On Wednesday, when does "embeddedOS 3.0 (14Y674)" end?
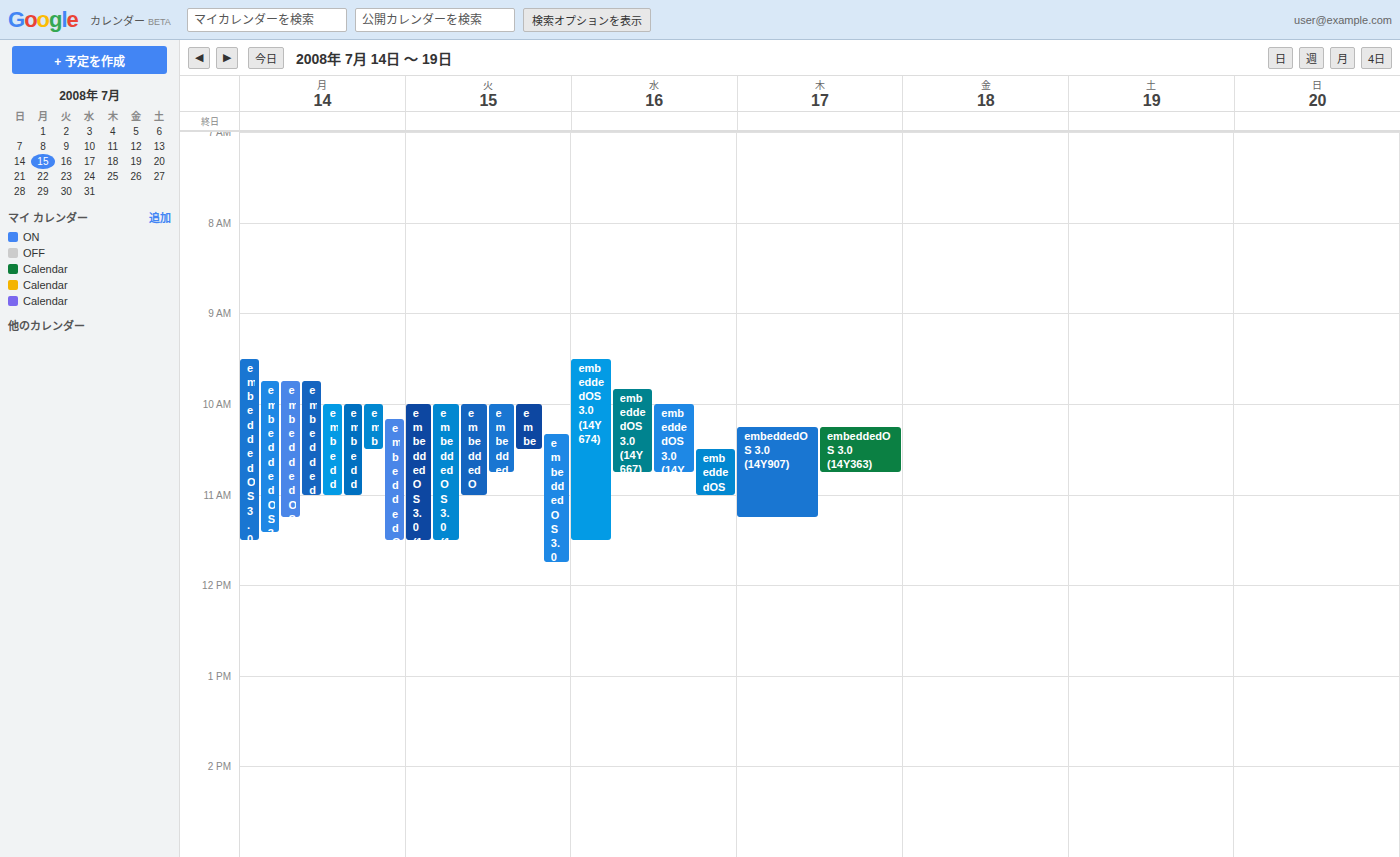
11:30 AM